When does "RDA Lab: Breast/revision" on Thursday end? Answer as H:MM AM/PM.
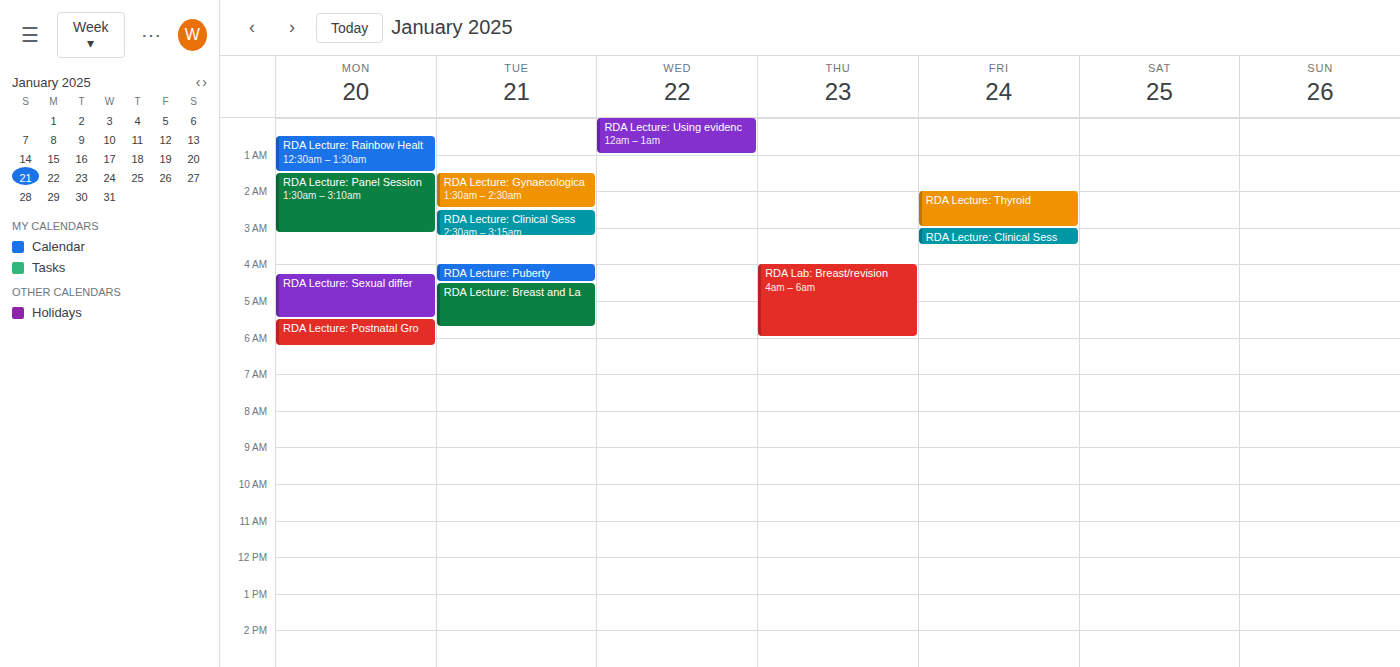
6:00 AM